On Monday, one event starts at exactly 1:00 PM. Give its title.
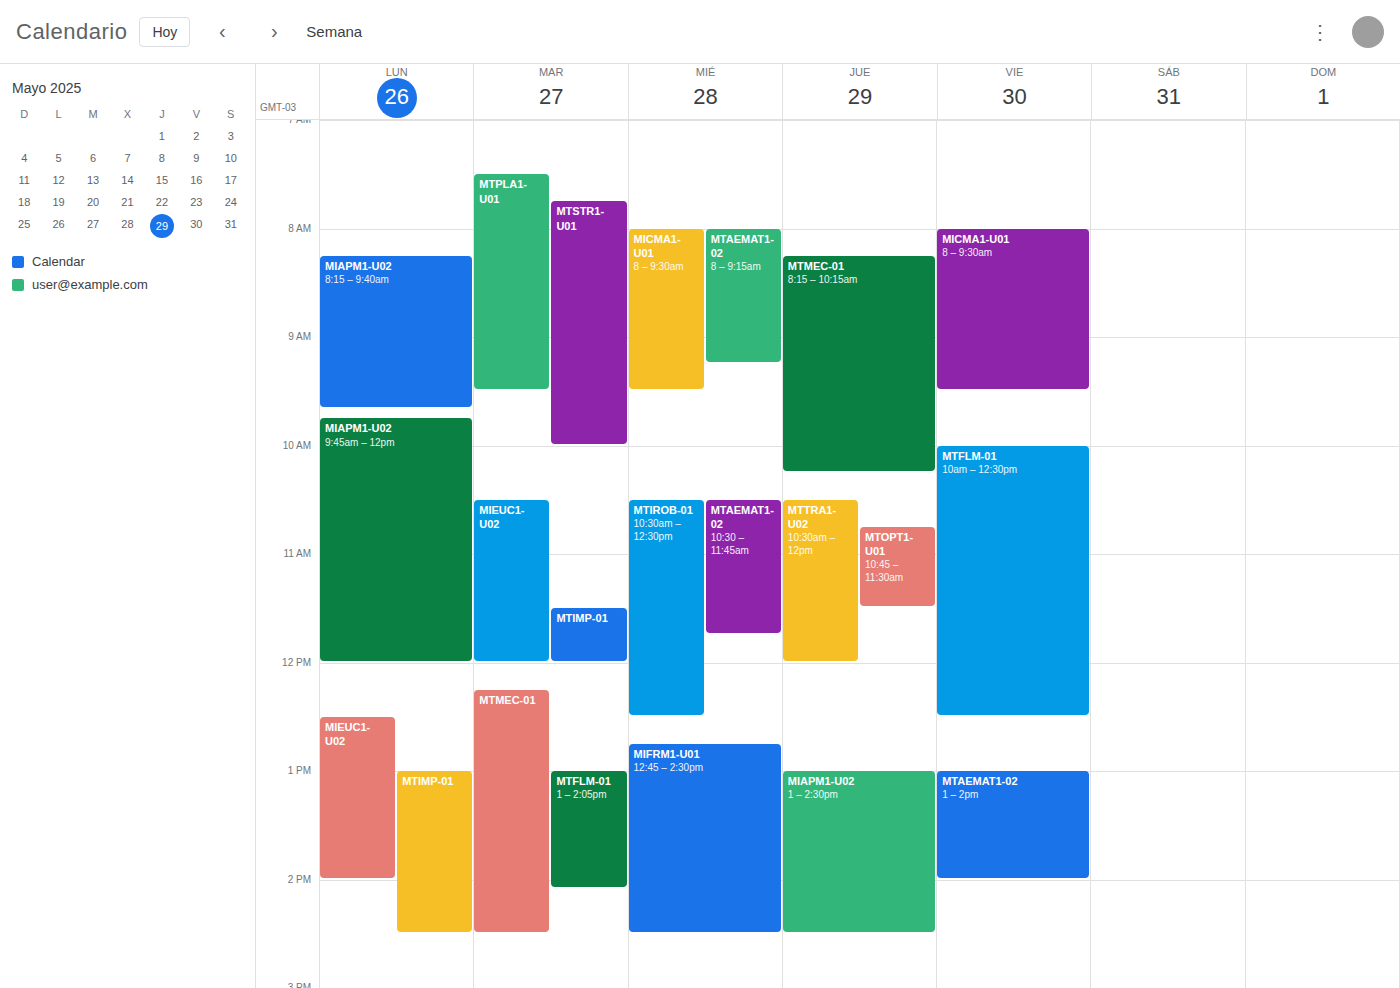
"MTIMP-01"